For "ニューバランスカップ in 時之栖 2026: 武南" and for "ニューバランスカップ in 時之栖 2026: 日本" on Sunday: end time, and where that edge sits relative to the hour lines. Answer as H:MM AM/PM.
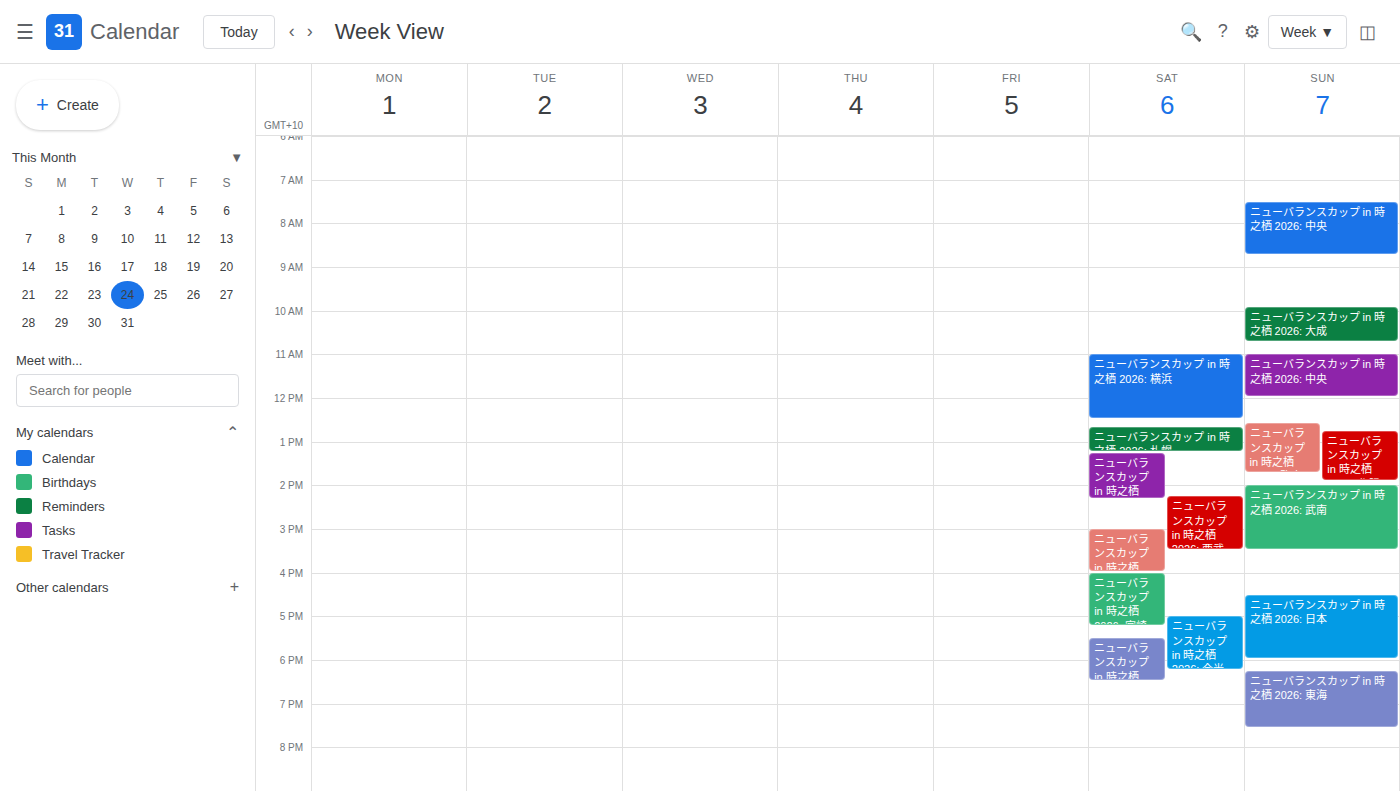
"ニューバランスカップ in 時之栖 2026: 武南": 3:30 PM, halfway between the 3 PM and 4 PM lines. "ニューバランスカップ in 時之栖 2026: 日本": 6:00 PM, exactly on the 6 PM line.